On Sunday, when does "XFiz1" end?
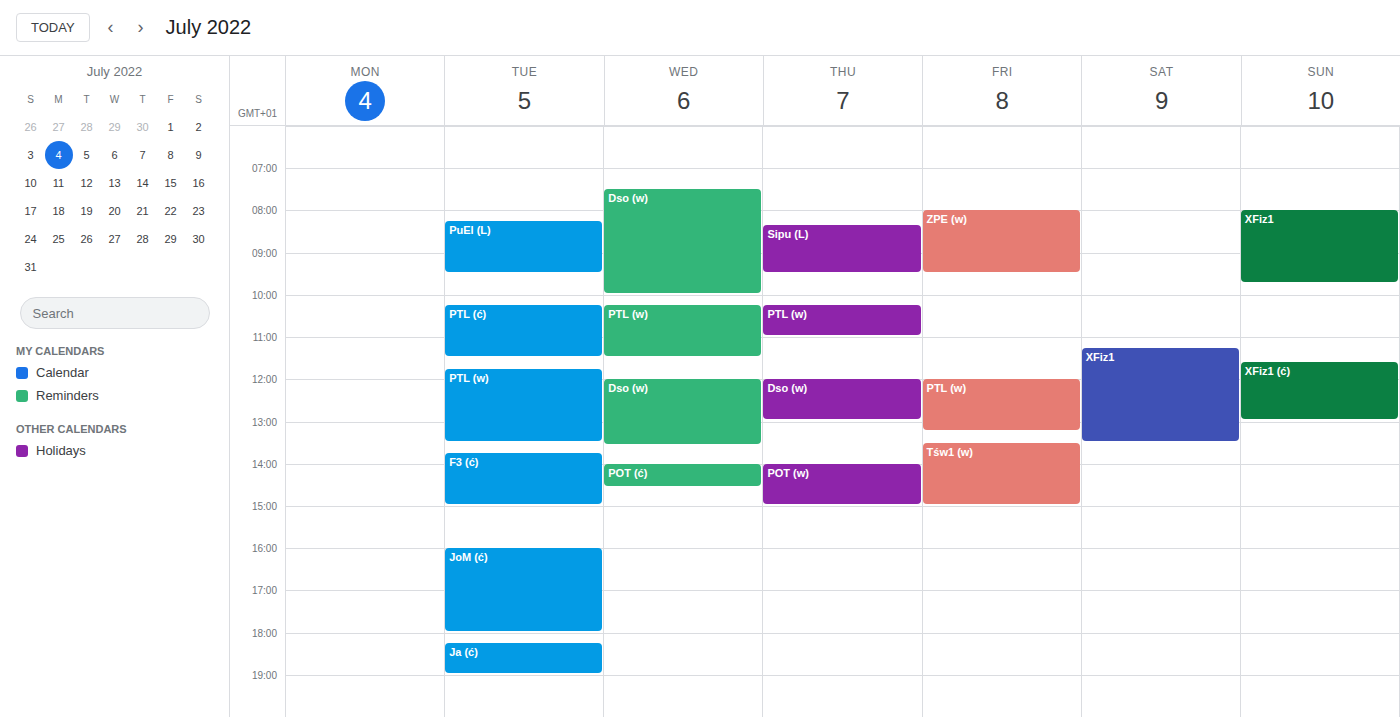
9:45 AM